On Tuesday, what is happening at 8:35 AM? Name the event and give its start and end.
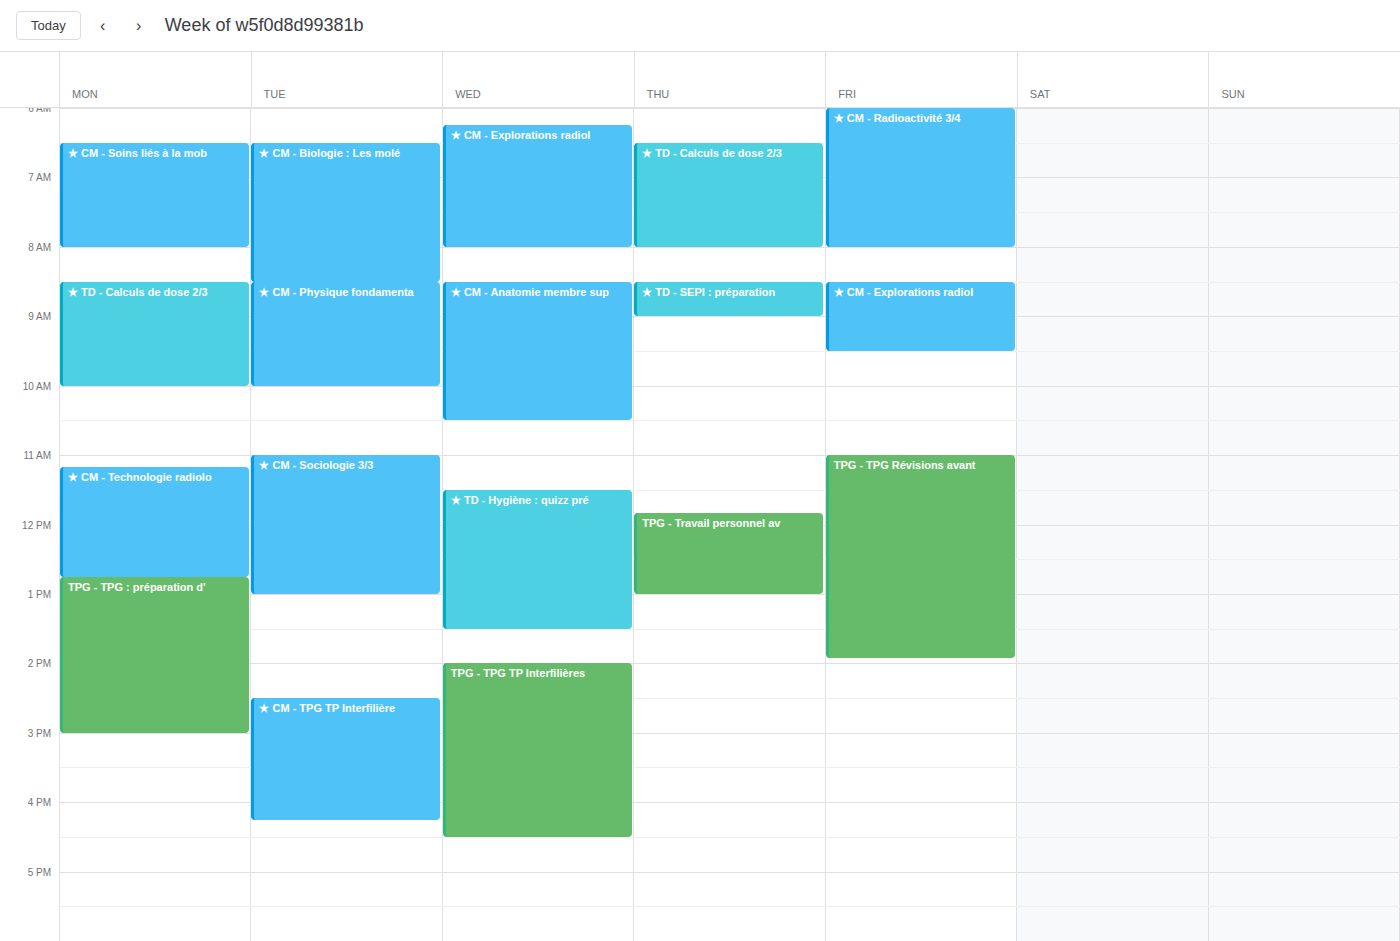
"★ CM - Physique fondamenta", 8:30 AM to 10:00 AM